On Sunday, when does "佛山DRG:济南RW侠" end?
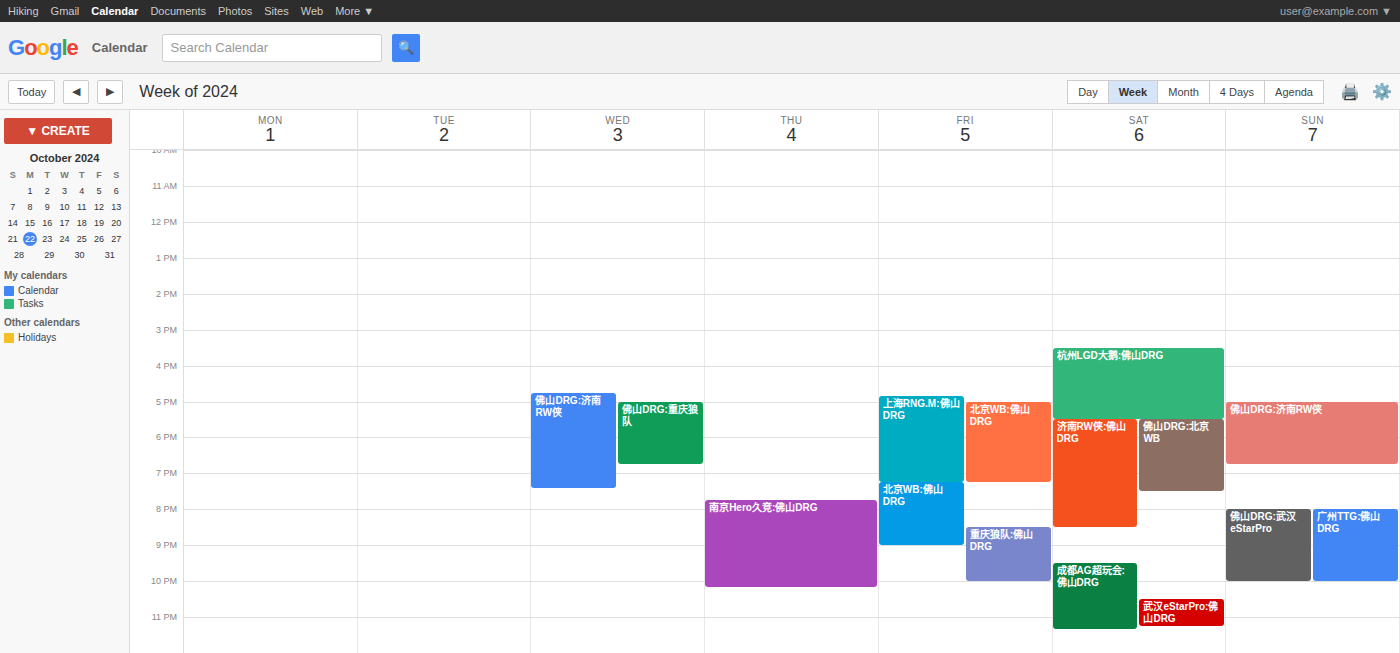
6:45 PM